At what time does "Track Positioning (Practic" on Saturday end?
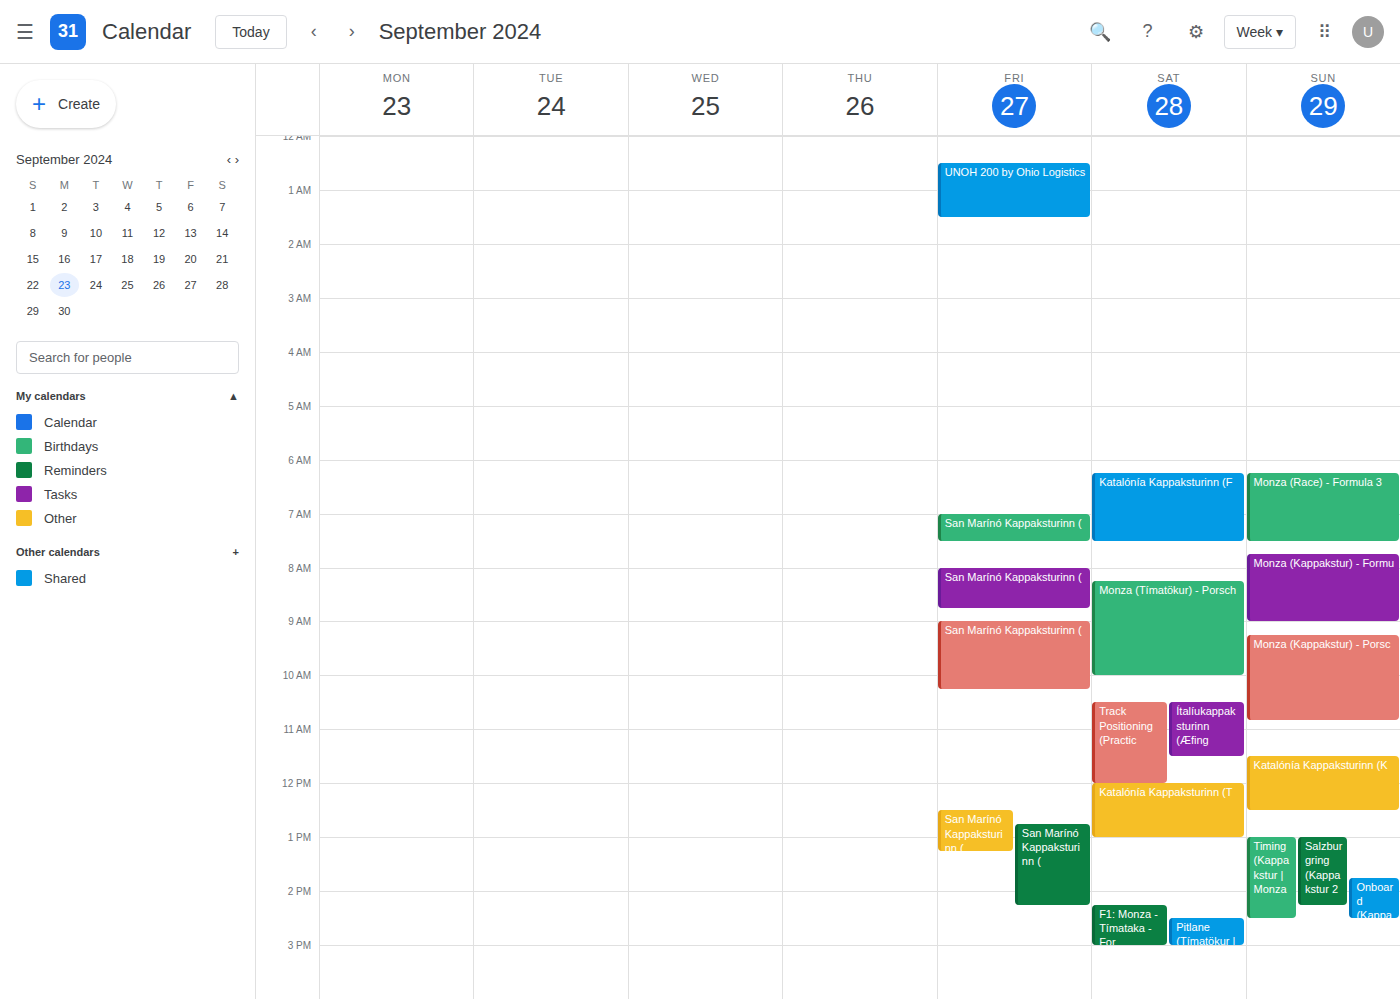
12:00